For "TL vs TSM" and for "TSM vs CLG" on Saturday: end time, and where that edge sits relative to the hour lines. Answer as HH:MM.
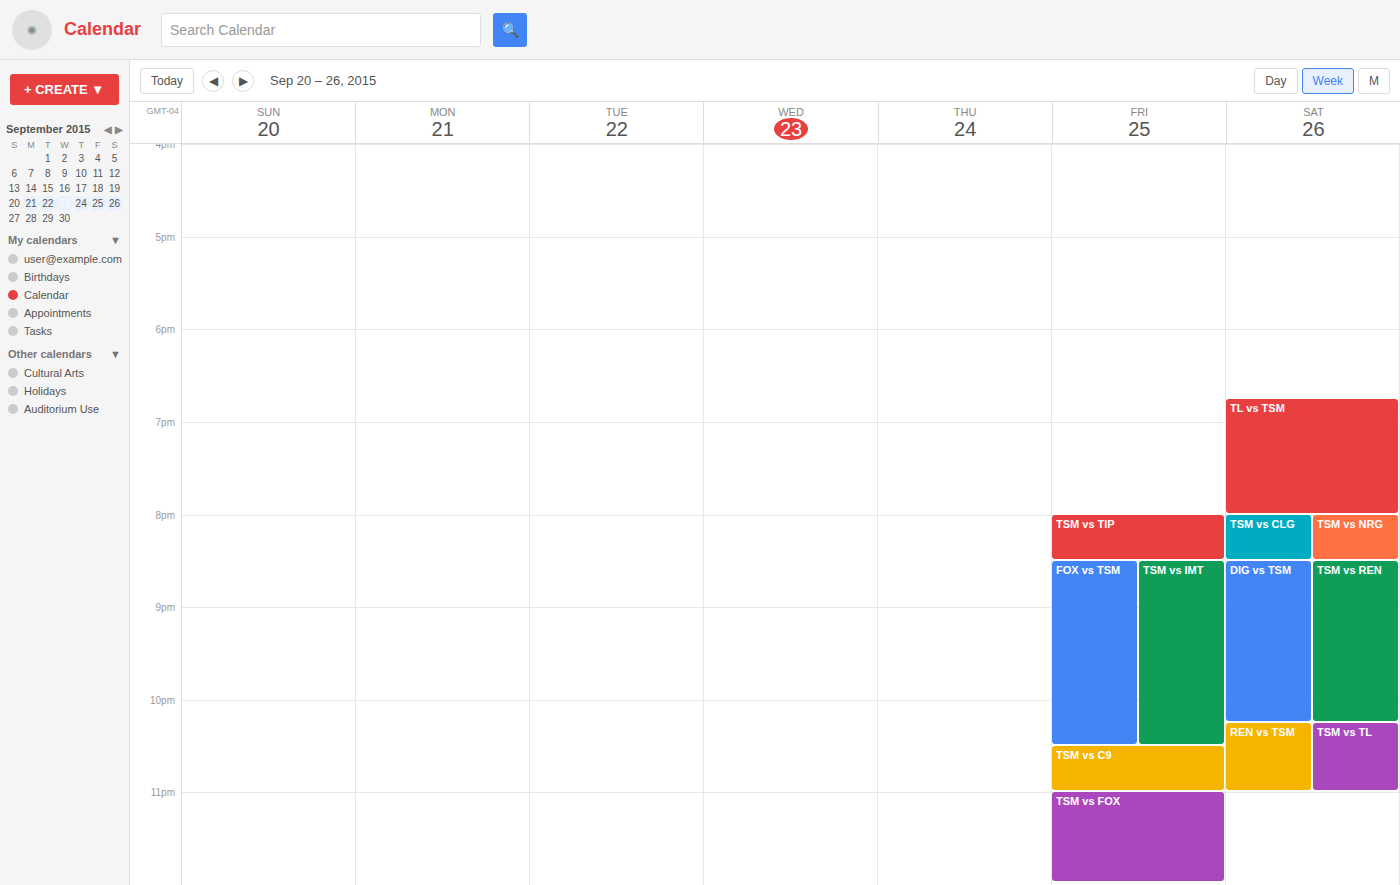
"TL vs TSM": 20:00, exactly on the 20:00 line. "TSM vs CLG": 20:30, halfway between the 20:00 and 21:00 lines.